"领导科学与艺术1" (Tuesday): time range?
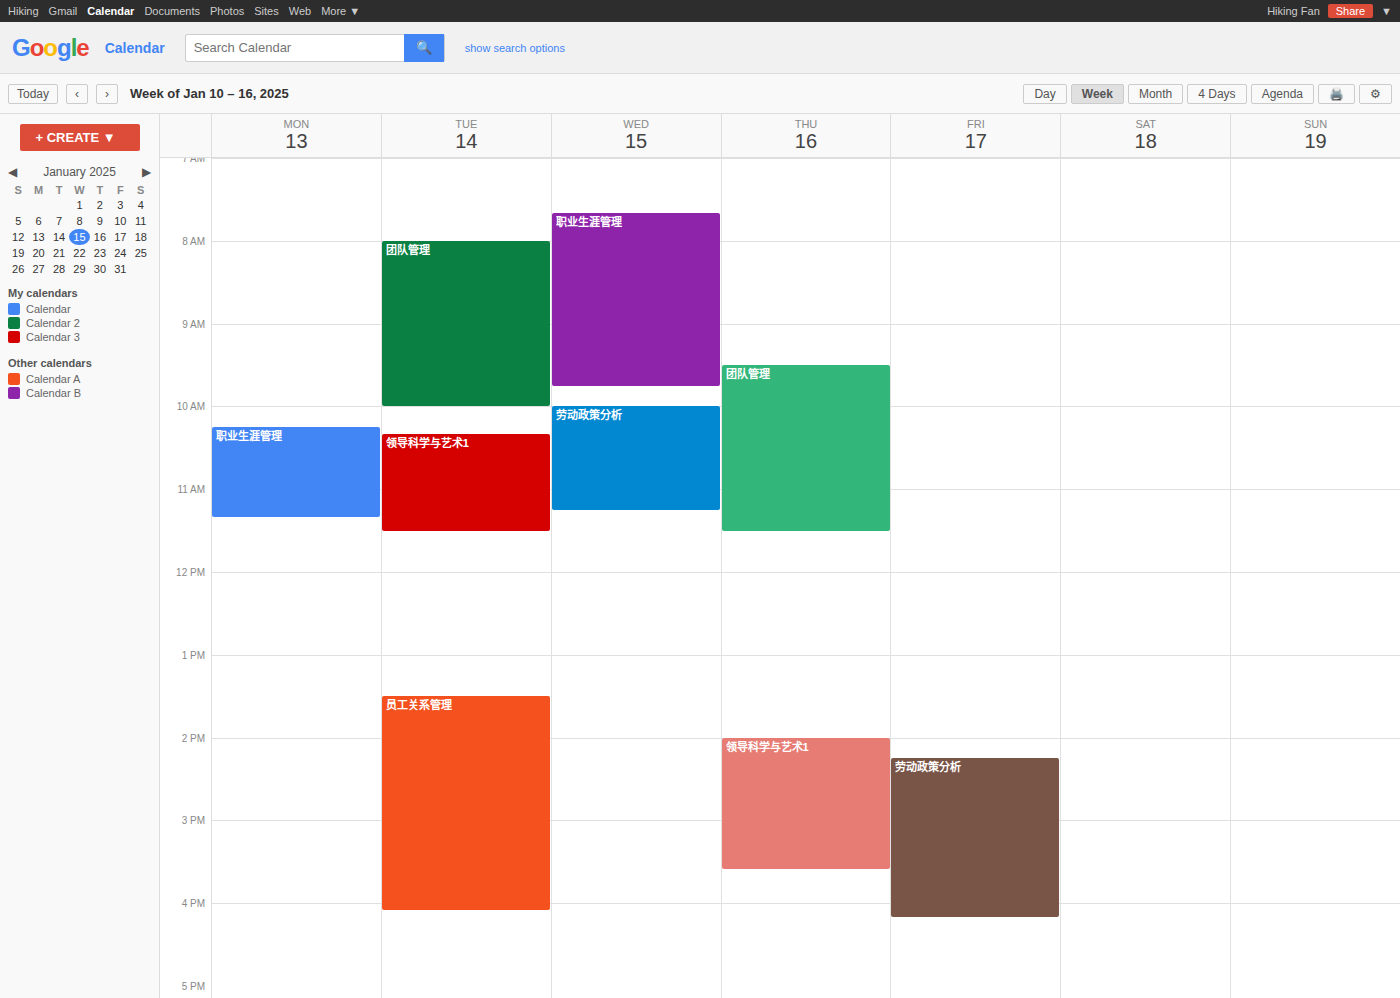
10:20 AM to 11:30 AM